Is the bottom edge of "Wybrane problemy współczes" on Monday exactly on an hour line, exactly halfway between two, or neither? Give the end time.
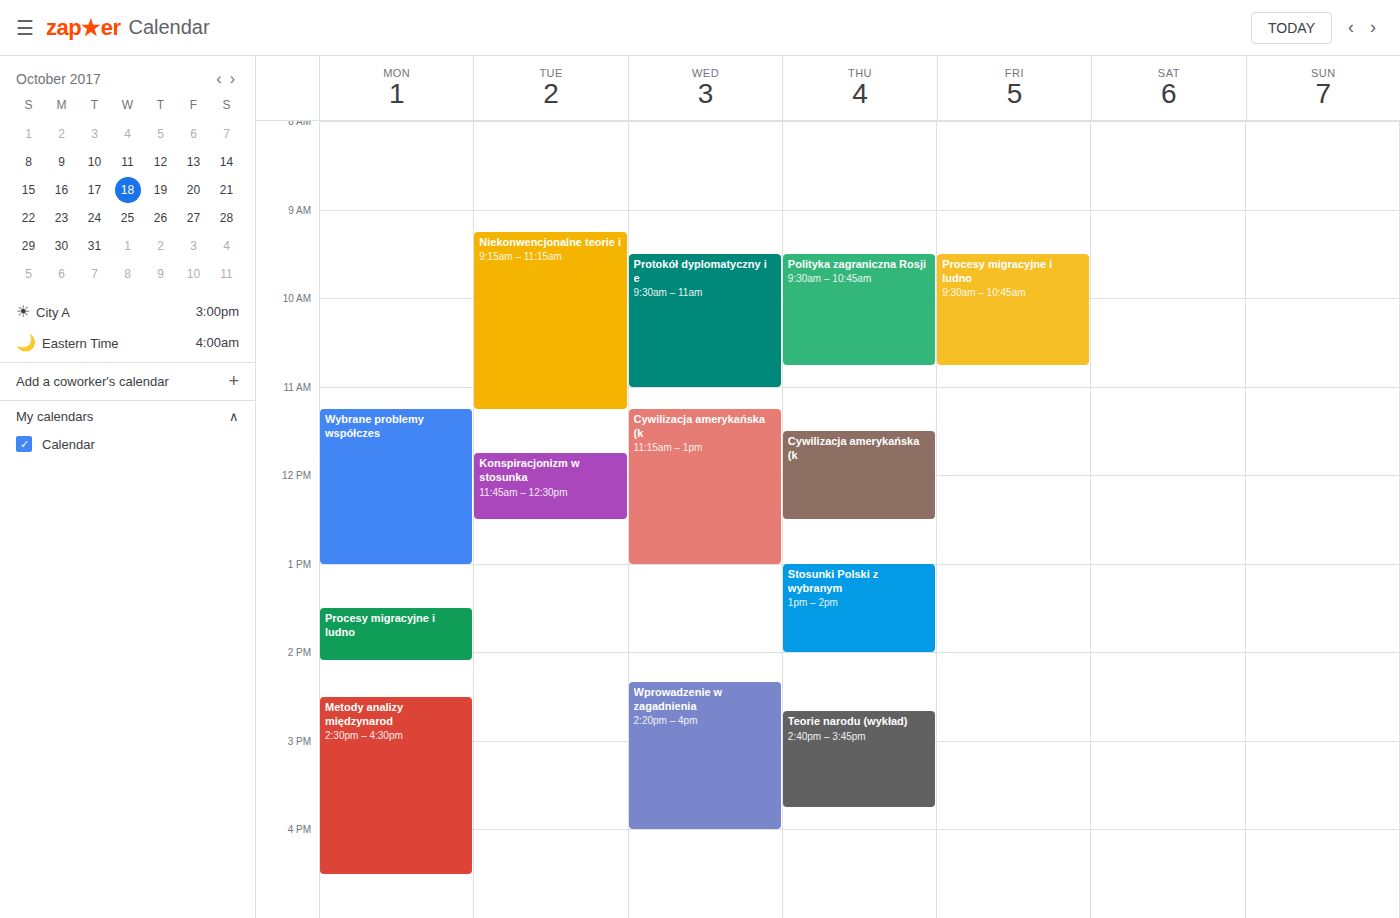
13:00 -- exactly on the 13:00 line.